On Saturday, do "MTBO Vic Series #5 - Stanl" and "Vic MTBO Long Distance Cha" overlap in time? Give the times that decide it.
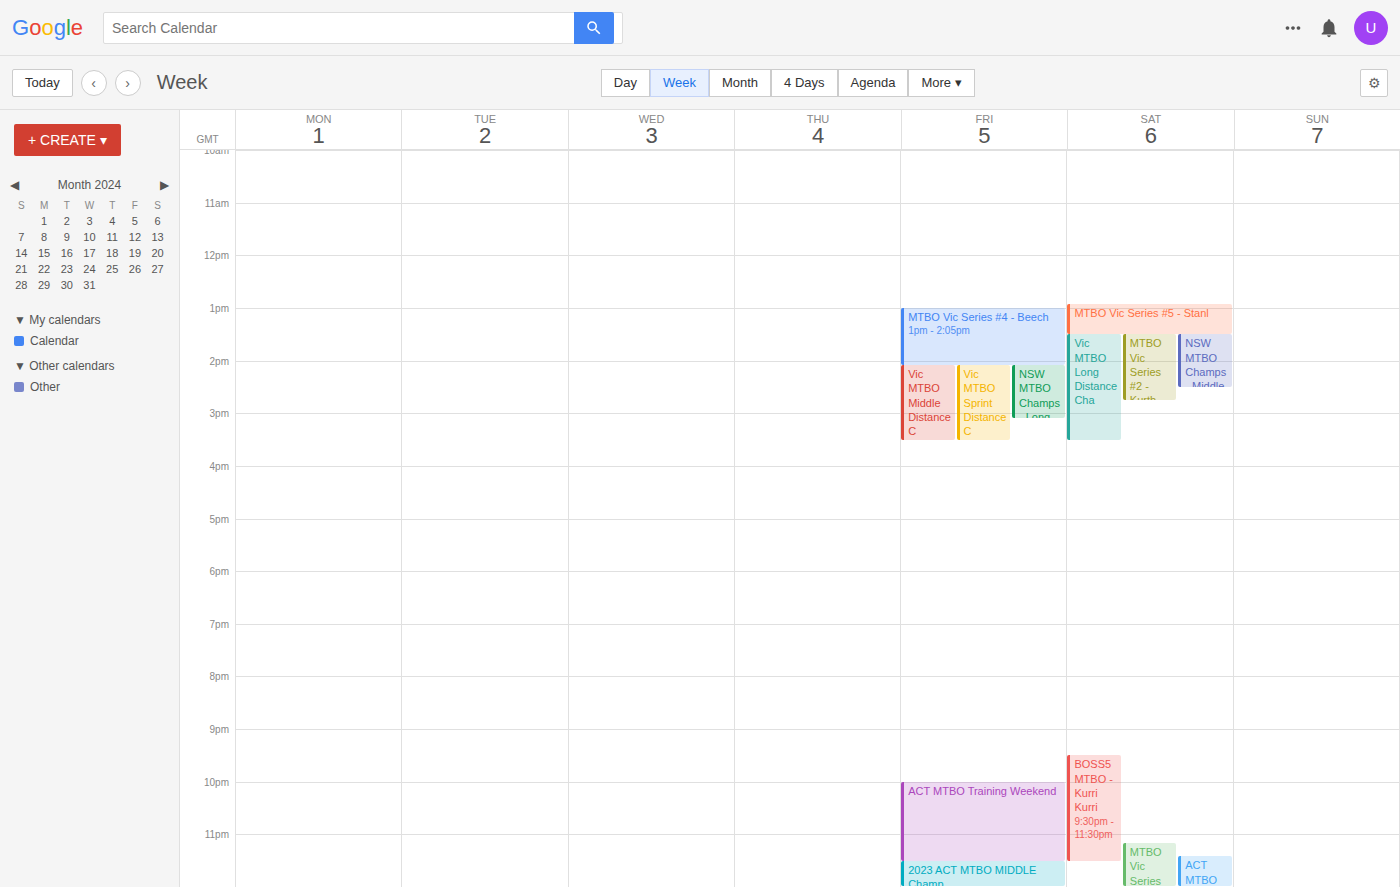
"MTBO Vic Series #5 - Stanl" ends at 1:30 PM, exactly when "Vic MTBO Long Distance Cha" starts -- they touch but do not overlap.